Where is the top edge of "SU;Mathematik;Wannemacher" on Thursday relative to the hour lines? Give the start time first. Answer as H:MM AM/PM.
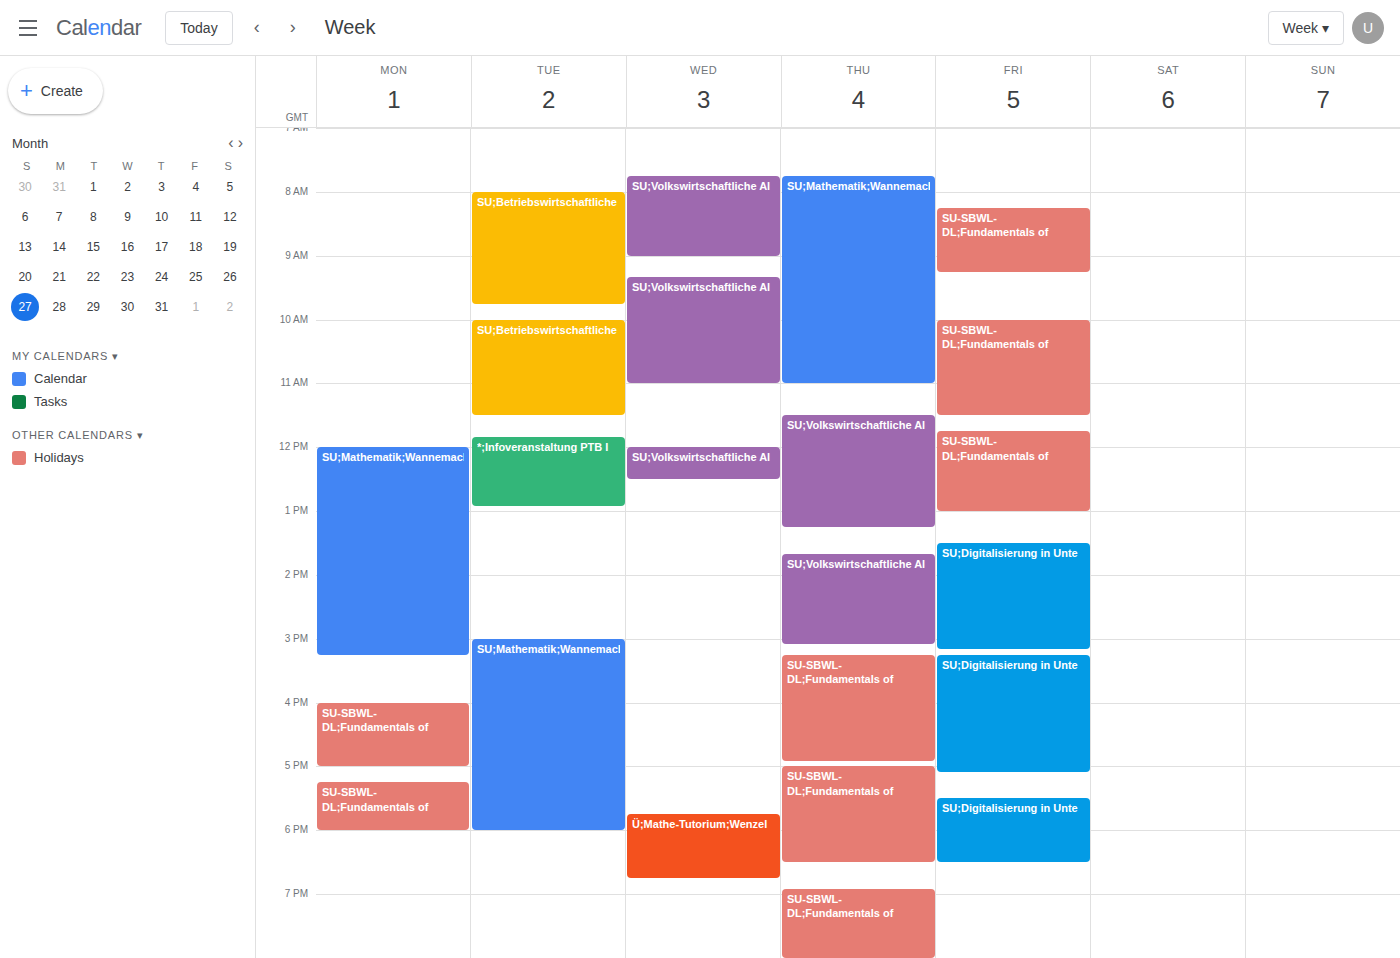
7:45 AM -- neither: three quarters of the way from the 7 AM line to the 8 AM line.